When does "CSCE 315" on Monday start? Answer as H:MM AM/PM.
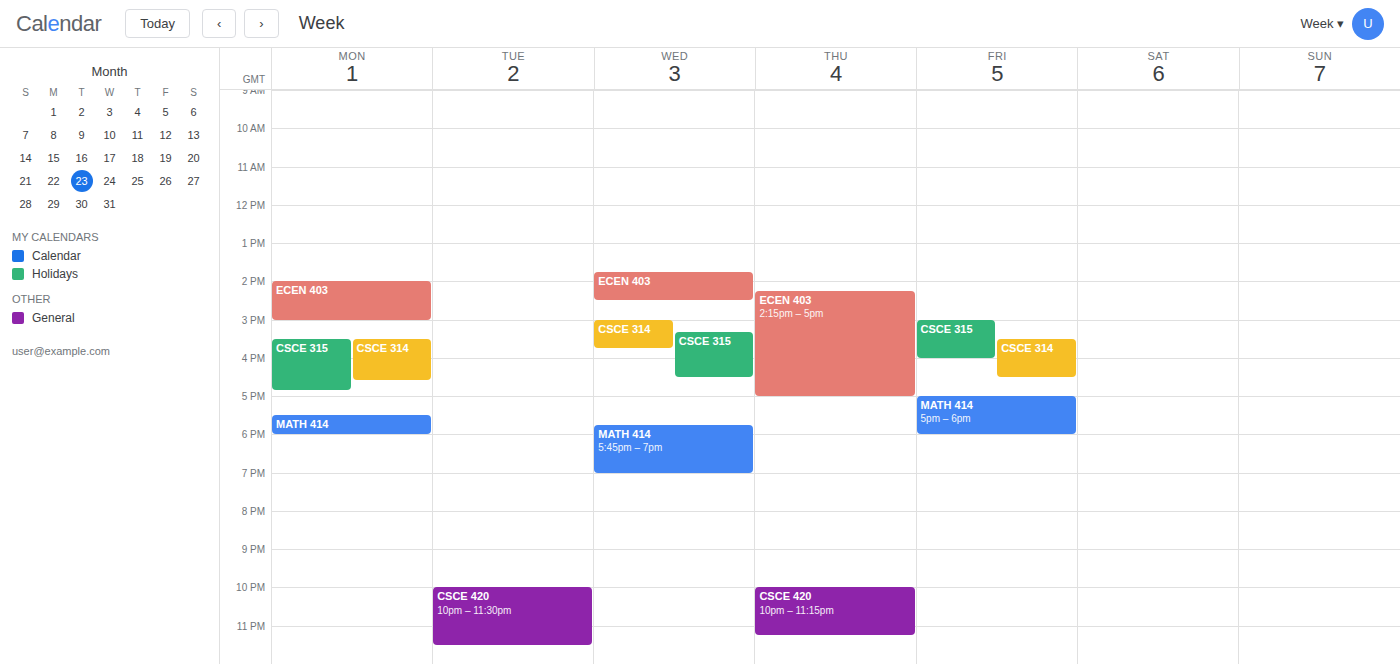
3:30 PM